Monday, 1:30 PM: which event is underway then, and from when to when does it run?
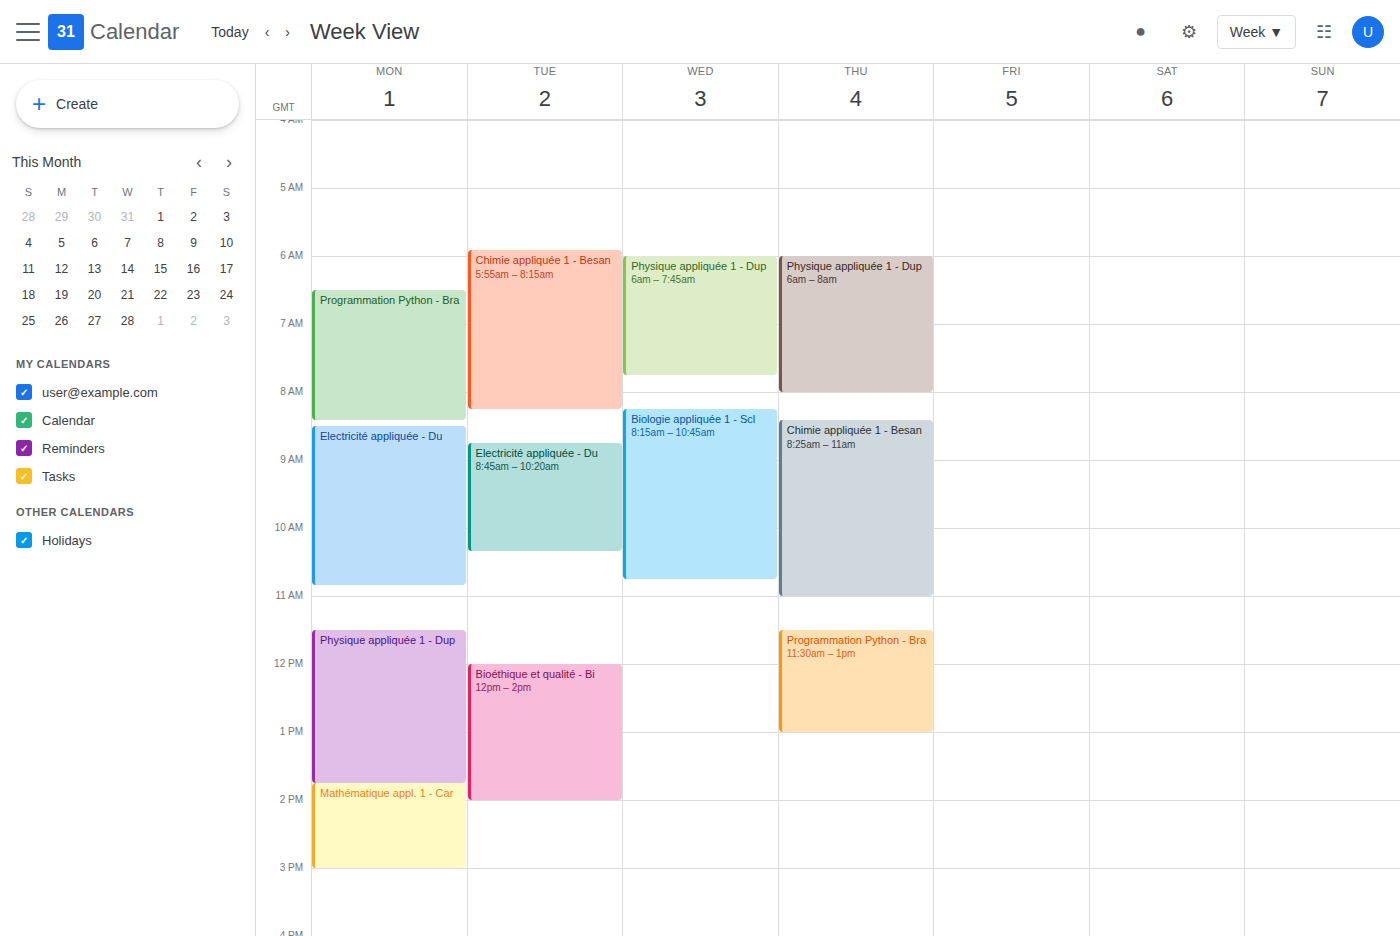
"Physique appliquée 1 - Dup", 11:30 AM to 1:45 PM